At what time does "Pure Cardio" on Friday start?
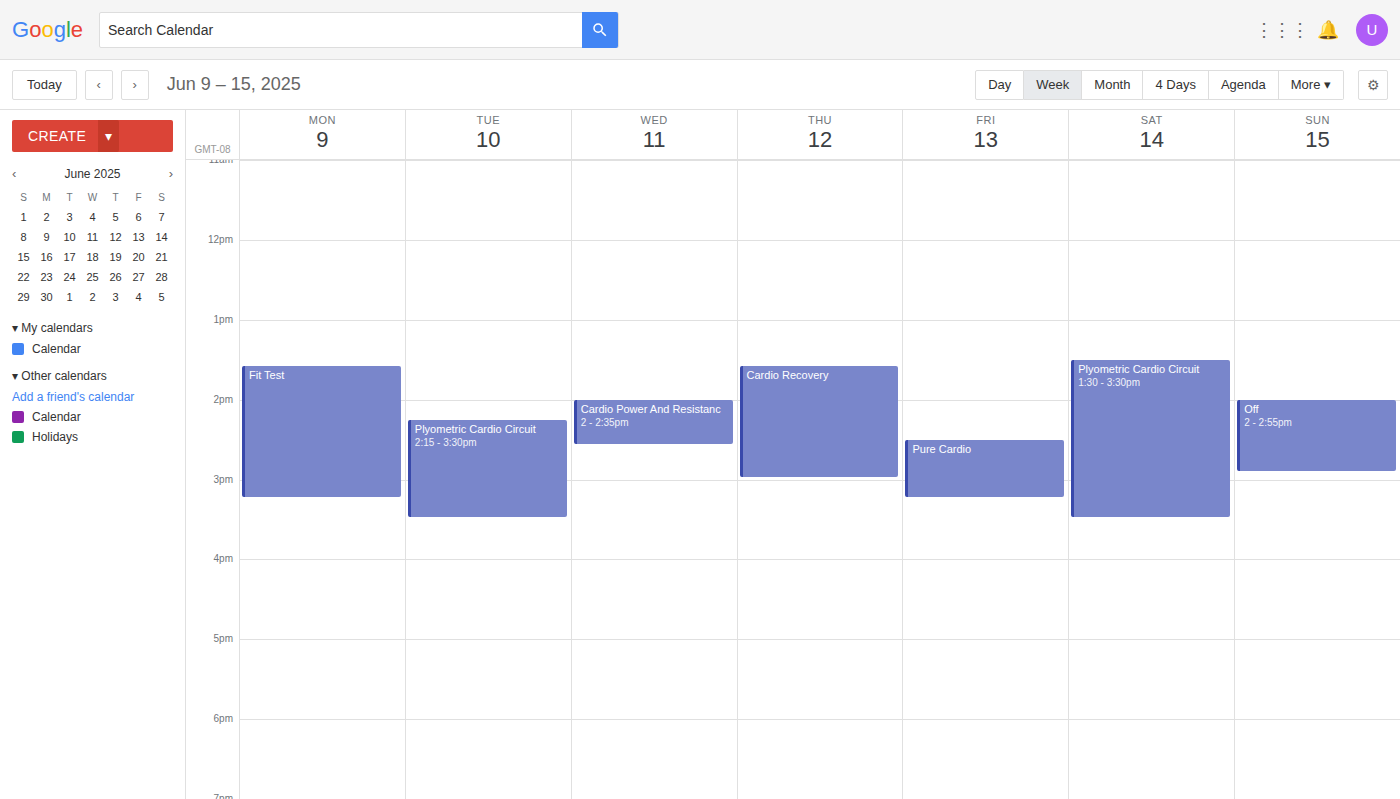
2:30 PM